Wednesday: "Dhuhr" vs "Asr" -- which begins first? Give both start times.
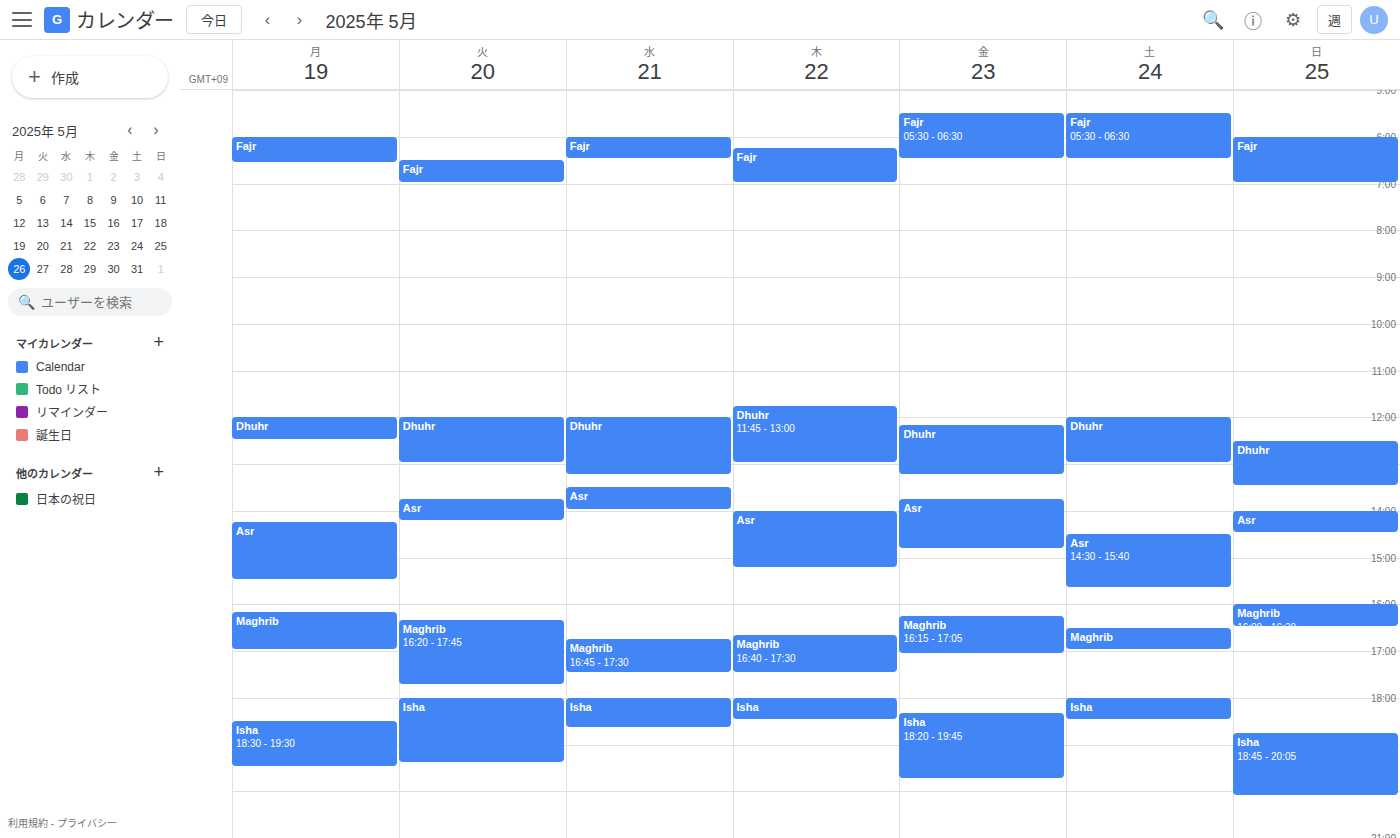
"Dhuhr" 12:00 PM; "Asr" 1:30 PM.